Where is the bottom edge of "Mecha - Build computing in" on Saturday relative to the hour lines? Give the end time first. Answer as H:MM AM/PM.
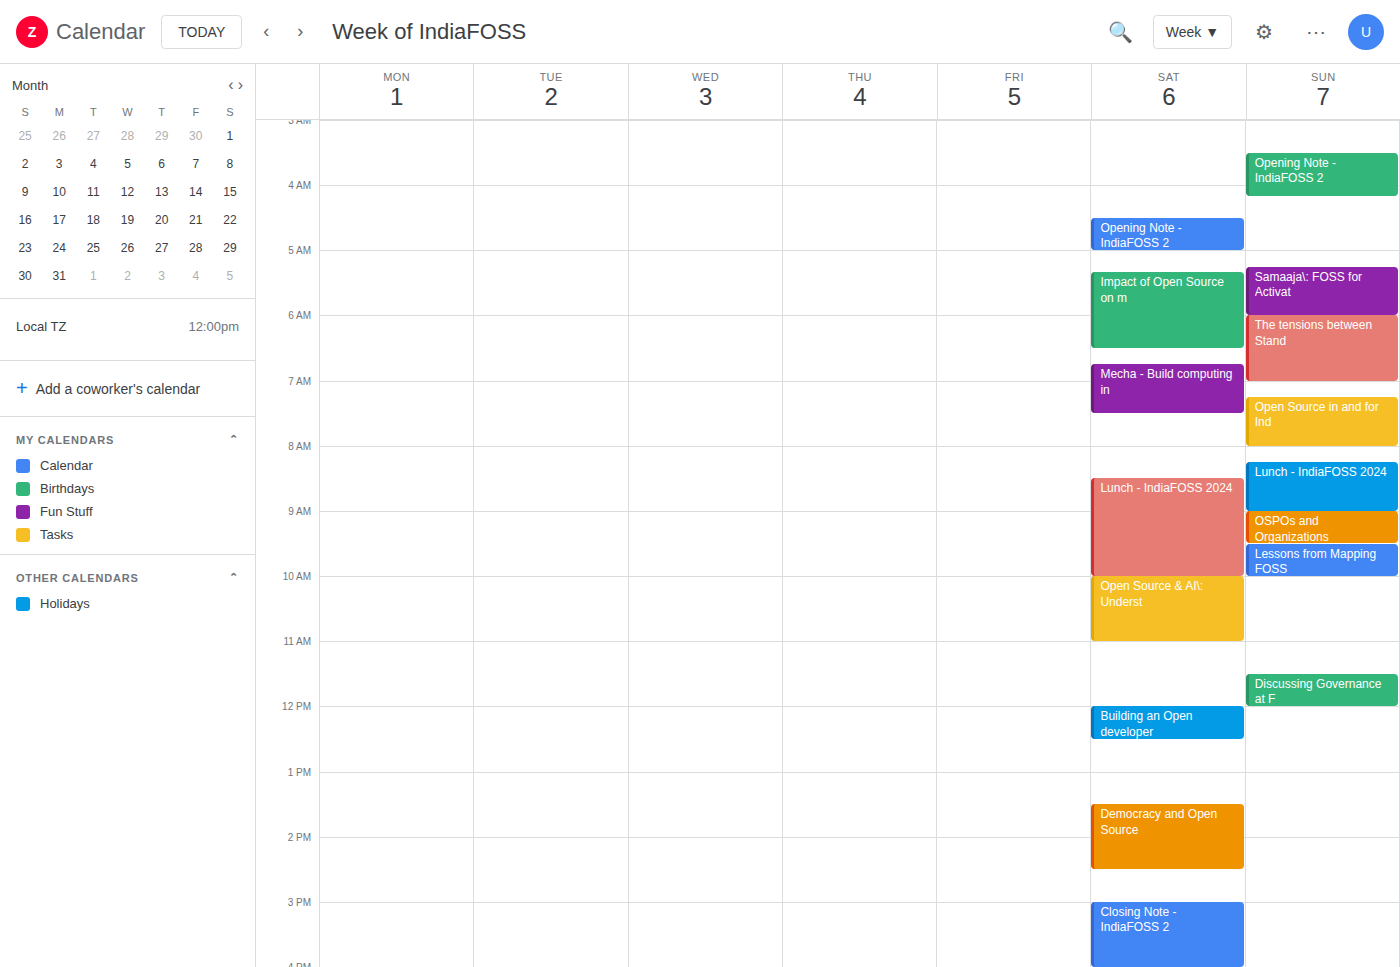
7:30 AM -- halfway between the 7 AM and 8 AM lines.